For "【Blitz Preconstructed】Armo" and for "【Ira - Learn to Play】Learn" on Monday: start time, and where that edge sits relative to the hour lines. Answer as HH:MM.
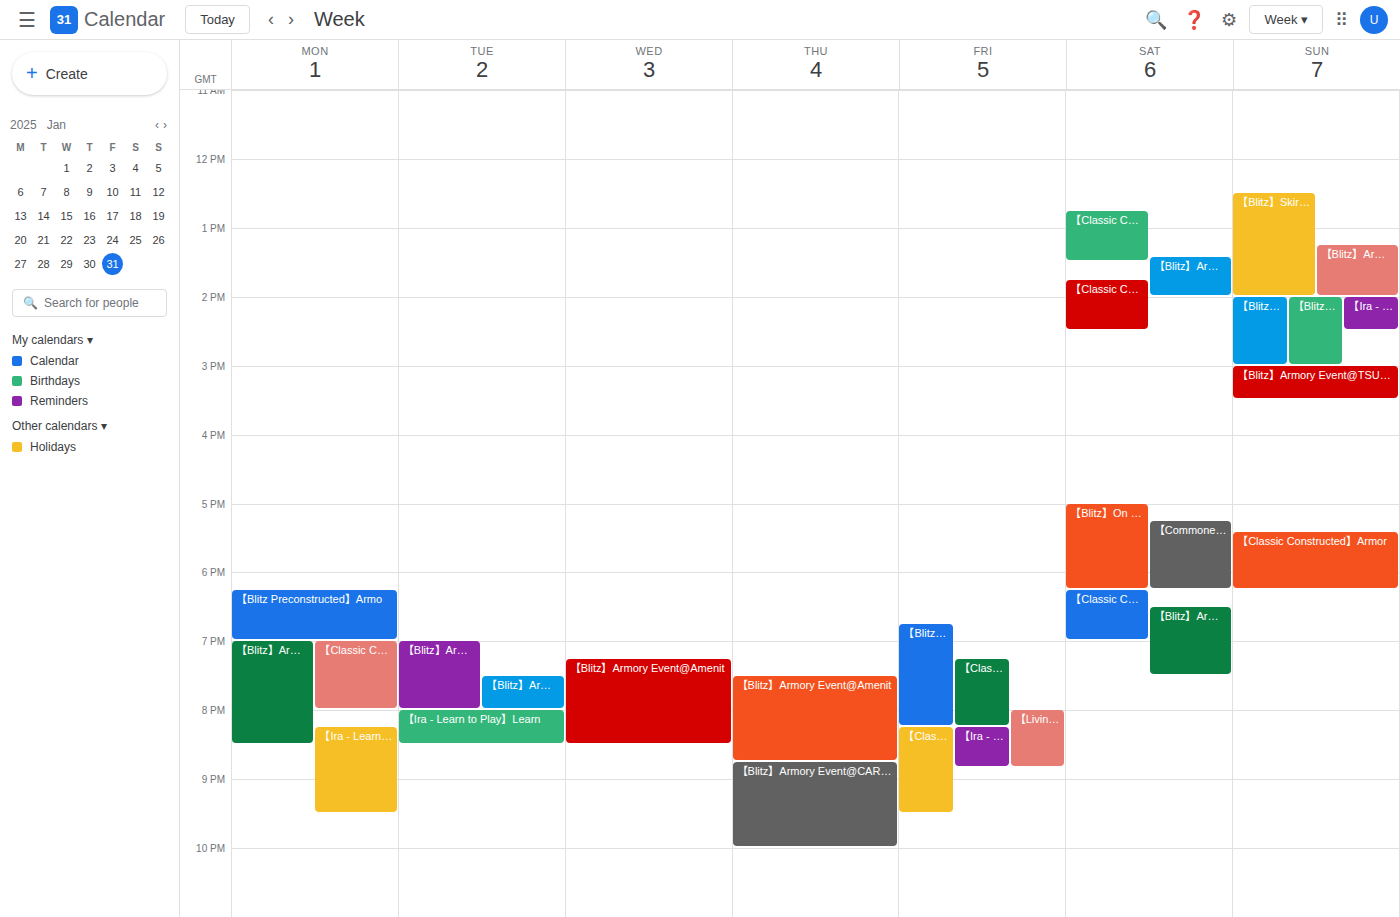
"【Blitz Preconstructed】Armo": 18:15, neither: a quarter of the way from the 18:00 line to the 19:00 line. "【Ira - Learn to Play】Learn": 20:15, neither: a quarter of the way from the 20:00 line to the 21:00 line.